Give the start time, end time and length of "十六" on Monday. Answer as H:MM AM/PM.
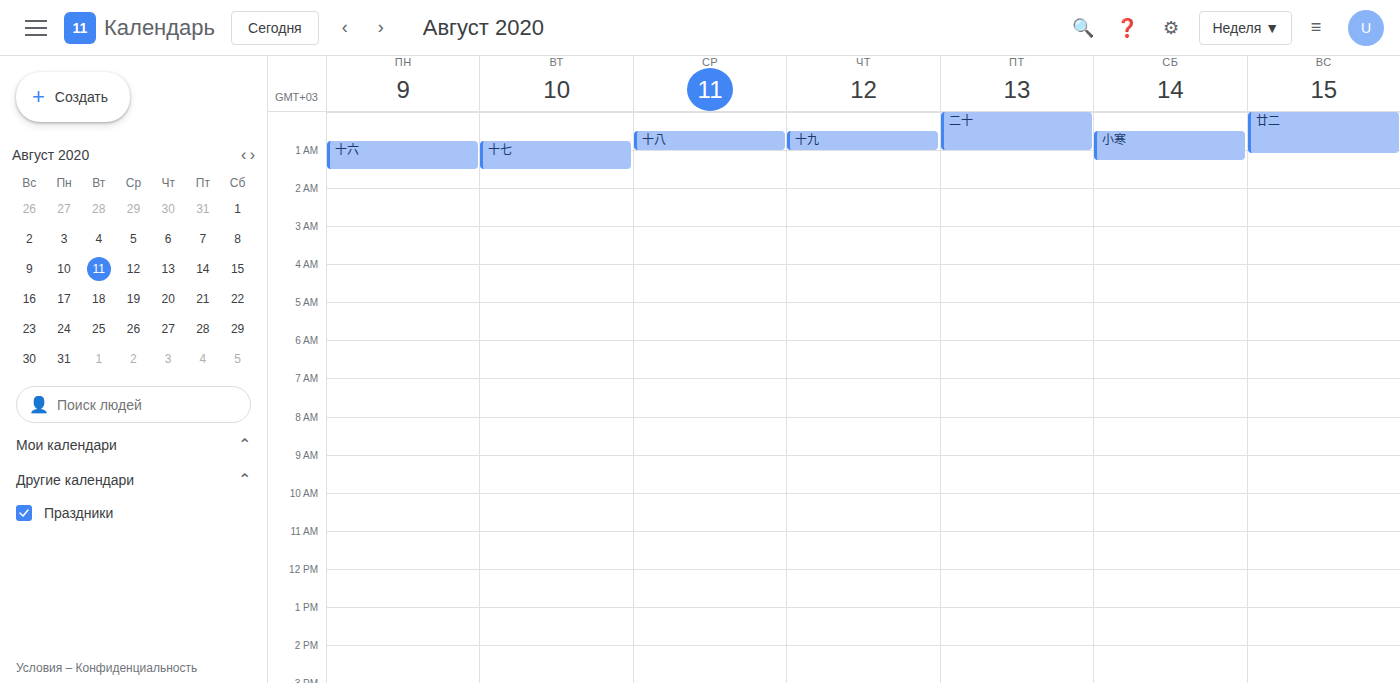
12:45 AM to 1:30 AM, 45 minutes